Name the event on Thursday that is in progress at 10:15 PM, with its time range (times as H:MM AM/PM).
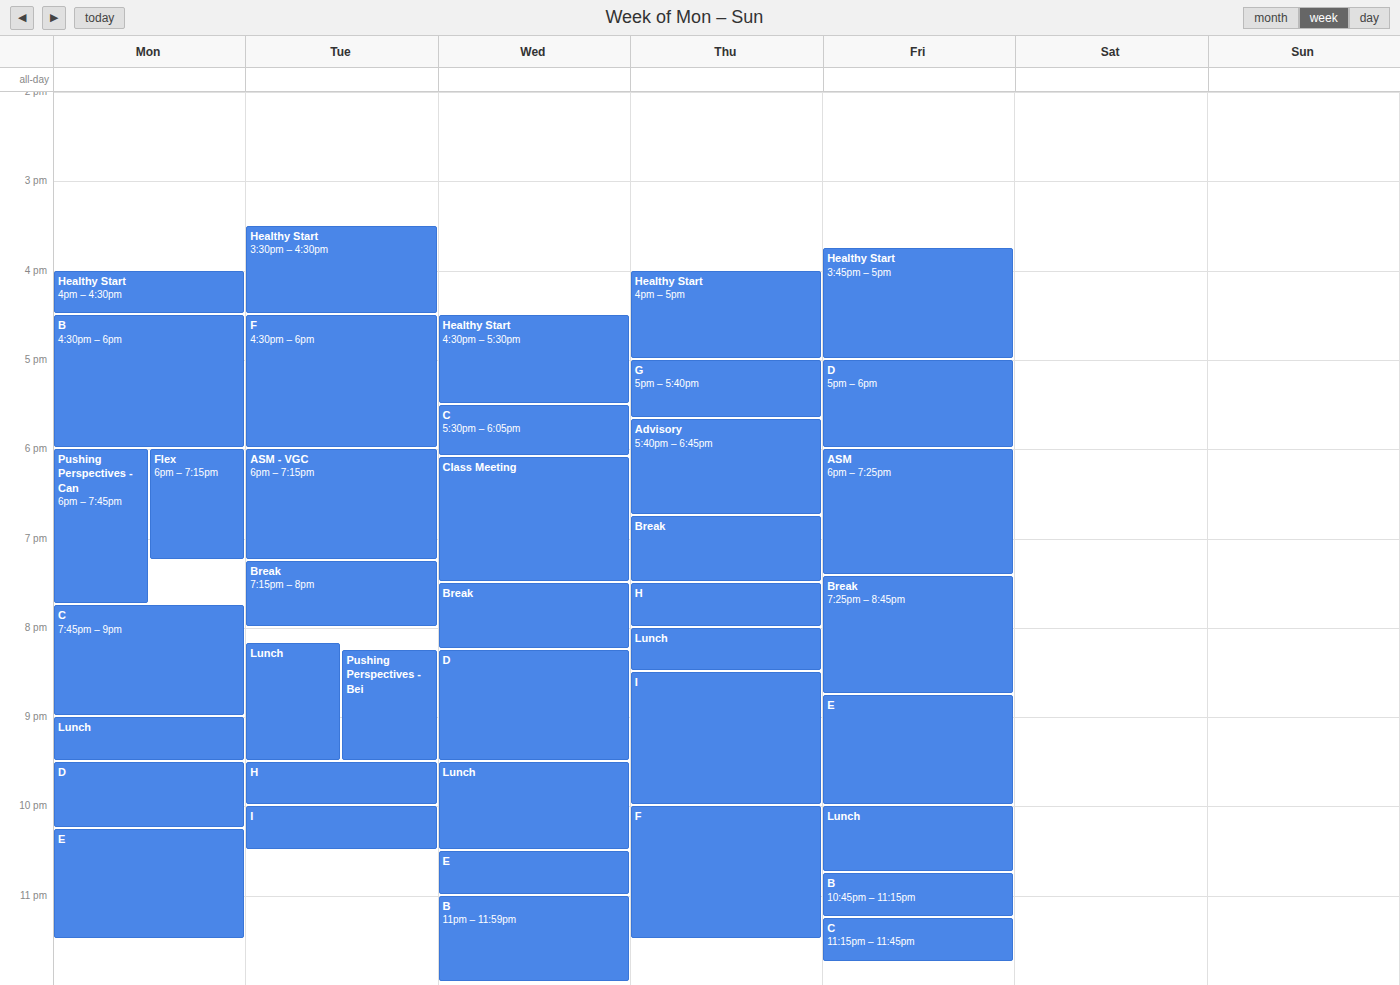
"F", 10:00 PM to 11:30 PM